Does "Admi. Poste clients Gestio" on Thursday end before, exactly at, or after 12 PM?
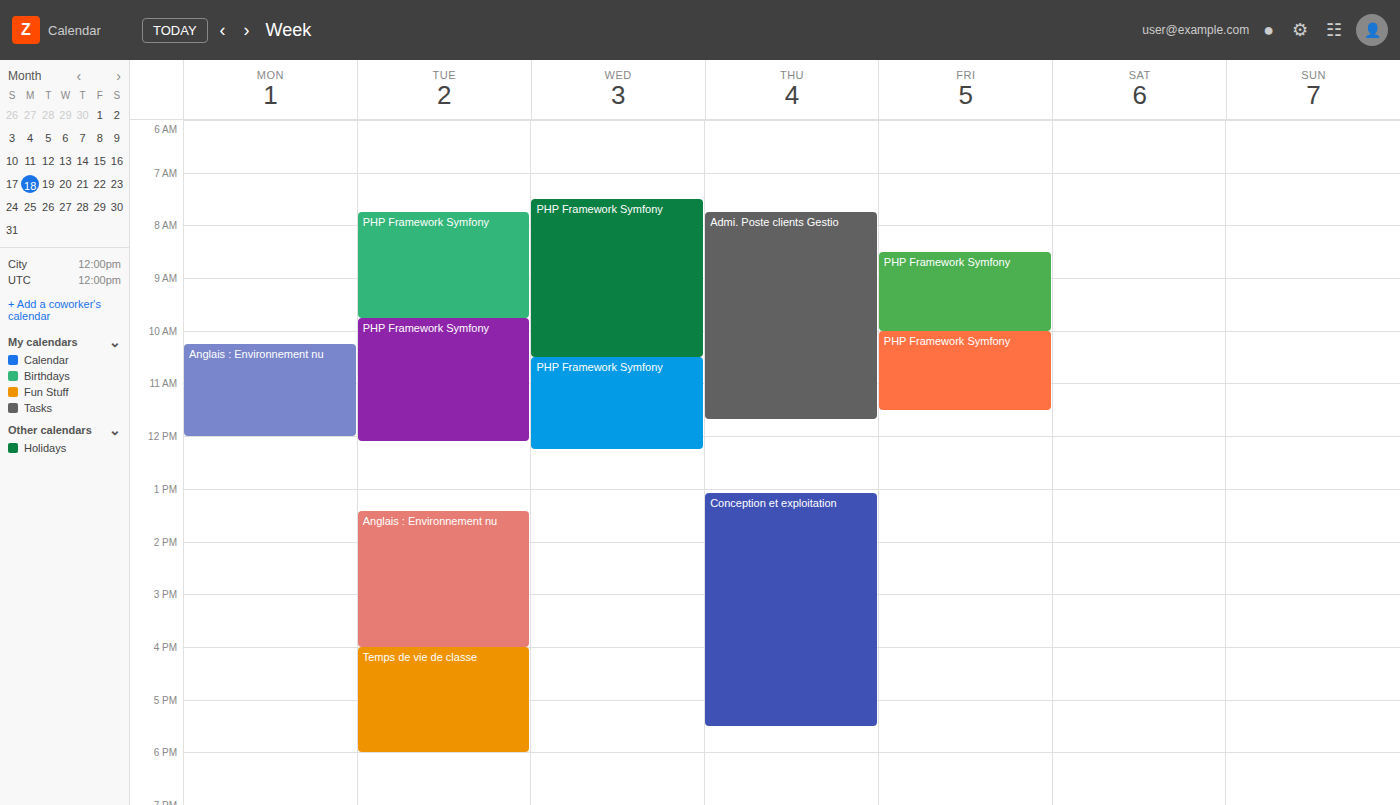
11:40 AM -- before 12 PM, 20 minutes above the 12 PM line.